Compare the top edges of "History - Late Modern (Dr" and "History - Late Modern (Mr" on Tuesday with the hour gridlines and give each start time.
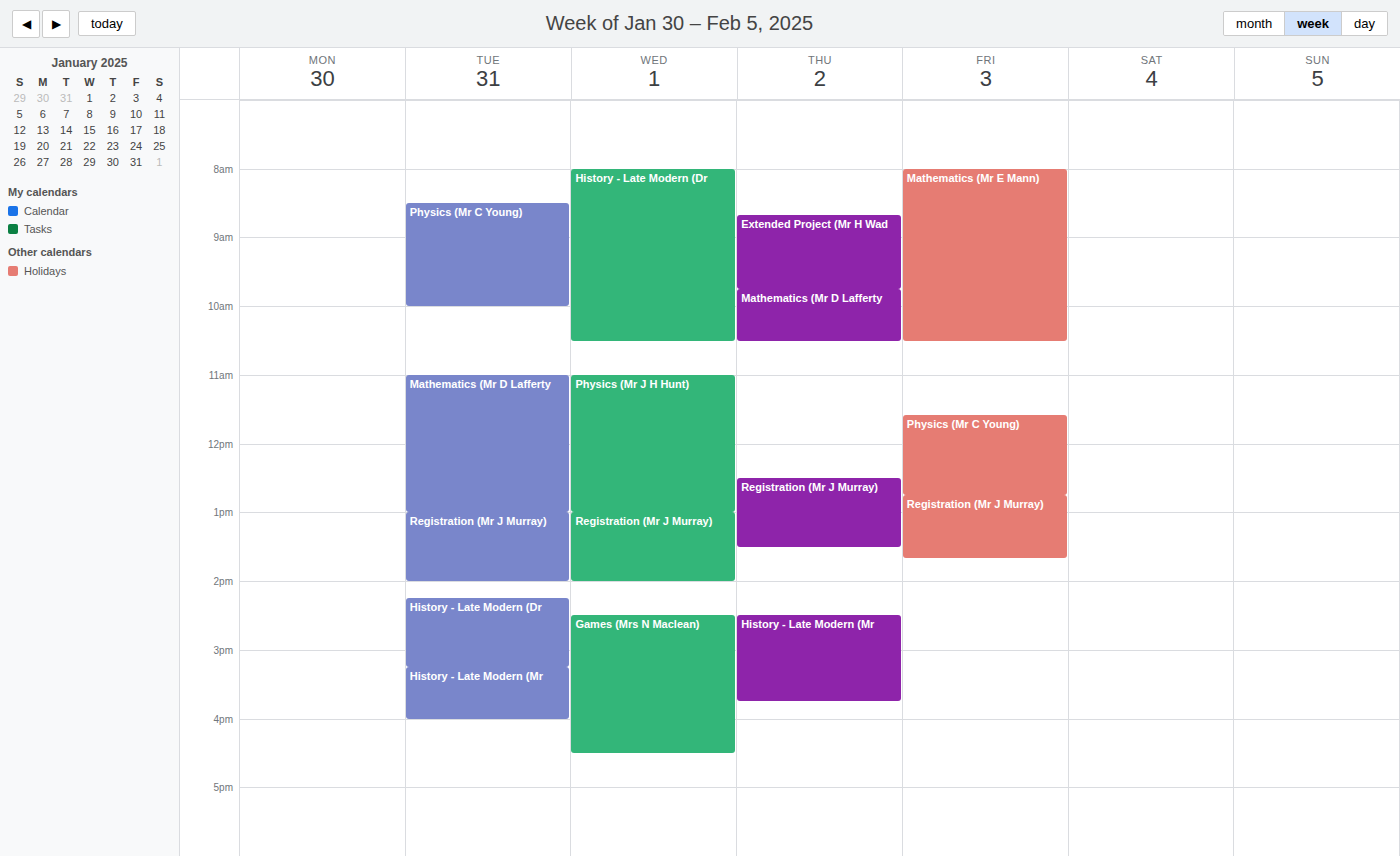
"History - Late Modern (Dr": 2:15 PM, neither: a quarter of the way from the 2 PM line to the 3 PM line. "History - Late Modern (Mr": 3:15 PM, neither: a quarter of the way from the 3 PM line to the 4 PM line.